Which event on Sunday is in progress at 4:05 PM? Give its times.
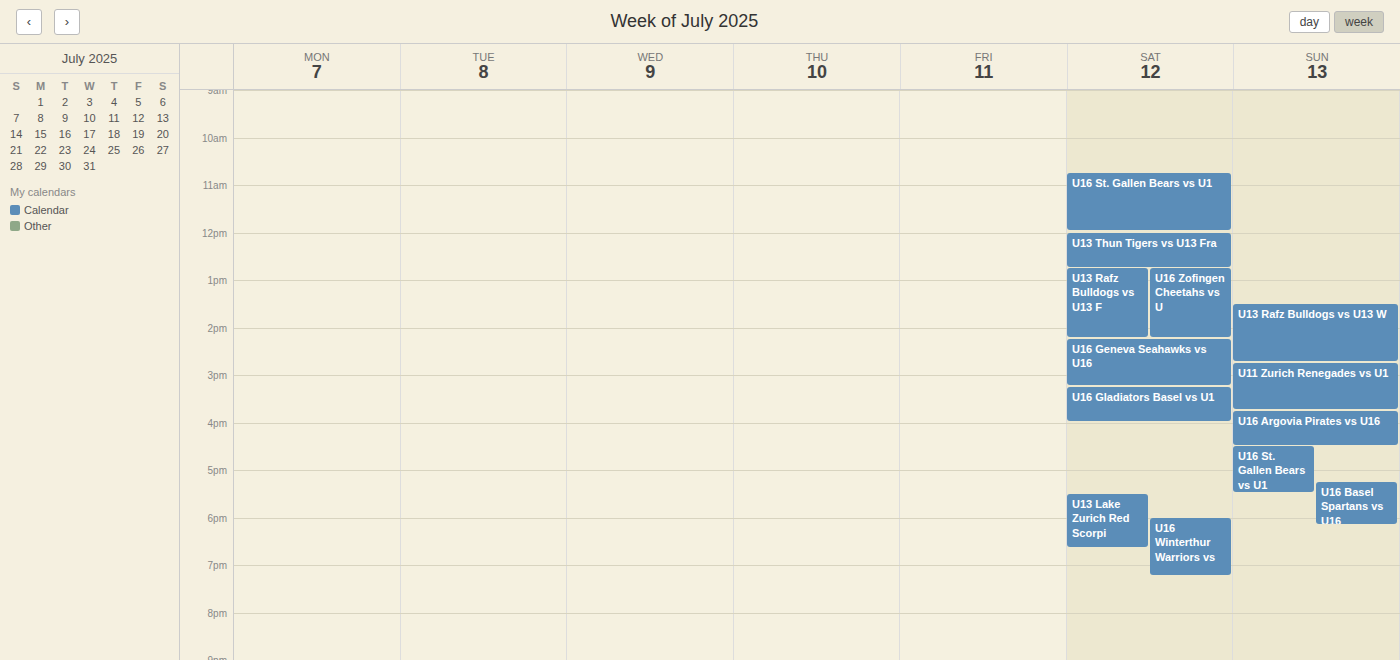
"U16 Argovia Pirates vs U16", 3:45 PM to 4:30 PM